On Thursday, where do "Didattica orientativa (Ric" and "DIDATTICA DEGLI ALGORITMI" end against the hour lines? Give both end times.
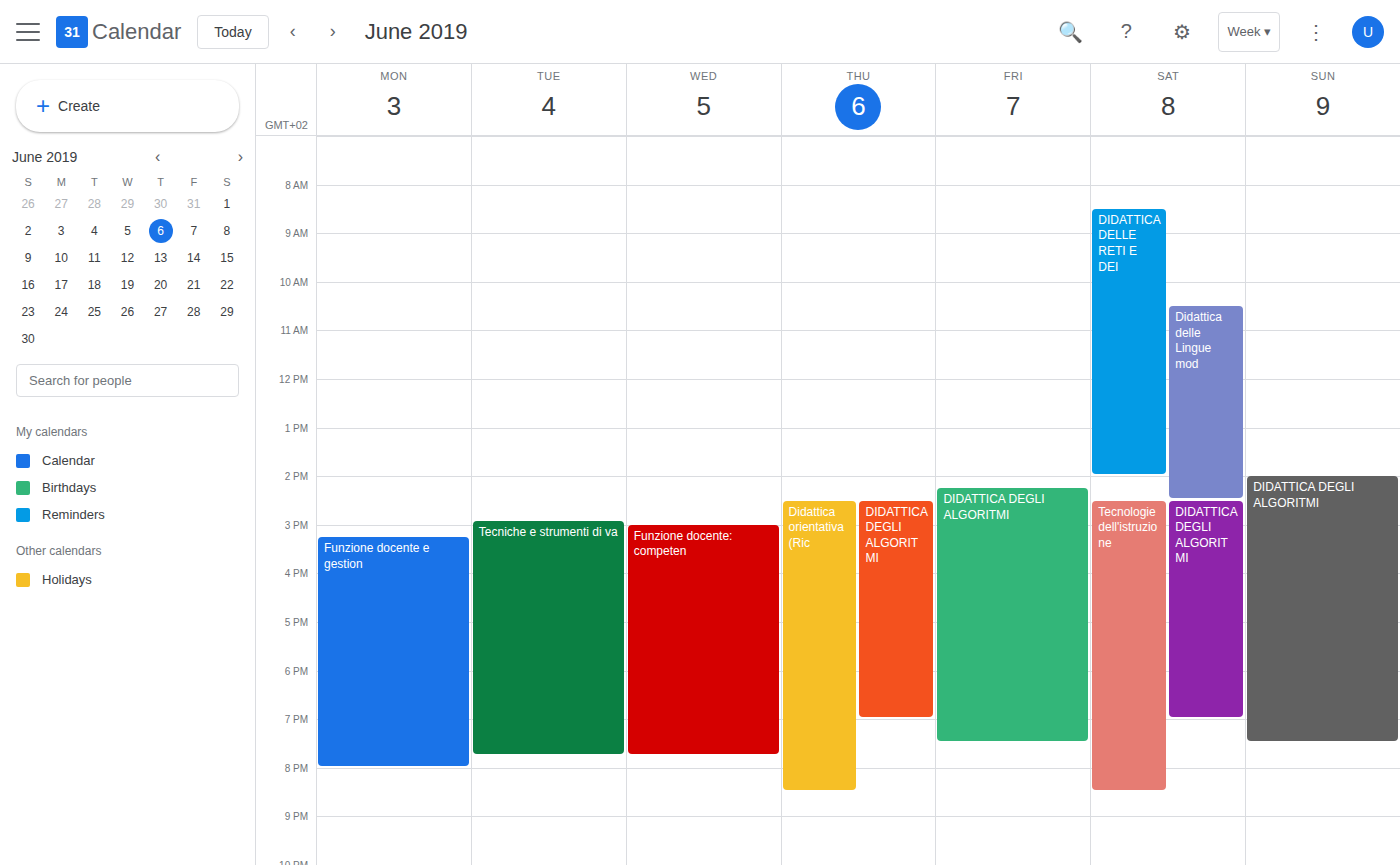
"Didattica orientativa (Ric": 8:30 PM, halfway between the 8 PM and 9 PM lines. "DIDATTICA DEGLI ALGORITMI": 7:00 PM, exactly on the 7 PM line.